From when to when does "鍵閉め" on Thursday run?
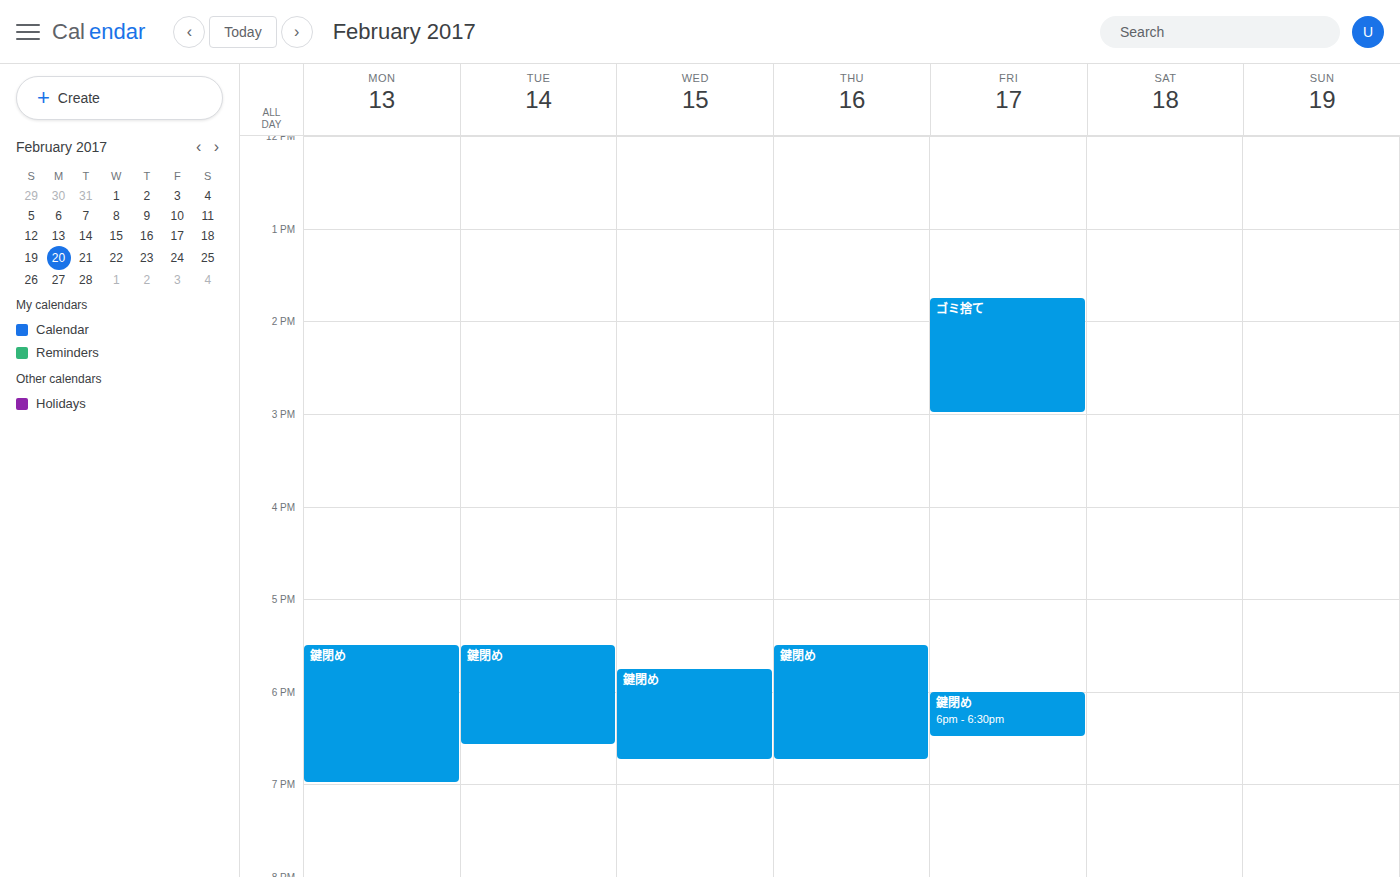
5:30 PM to 6:45 PM